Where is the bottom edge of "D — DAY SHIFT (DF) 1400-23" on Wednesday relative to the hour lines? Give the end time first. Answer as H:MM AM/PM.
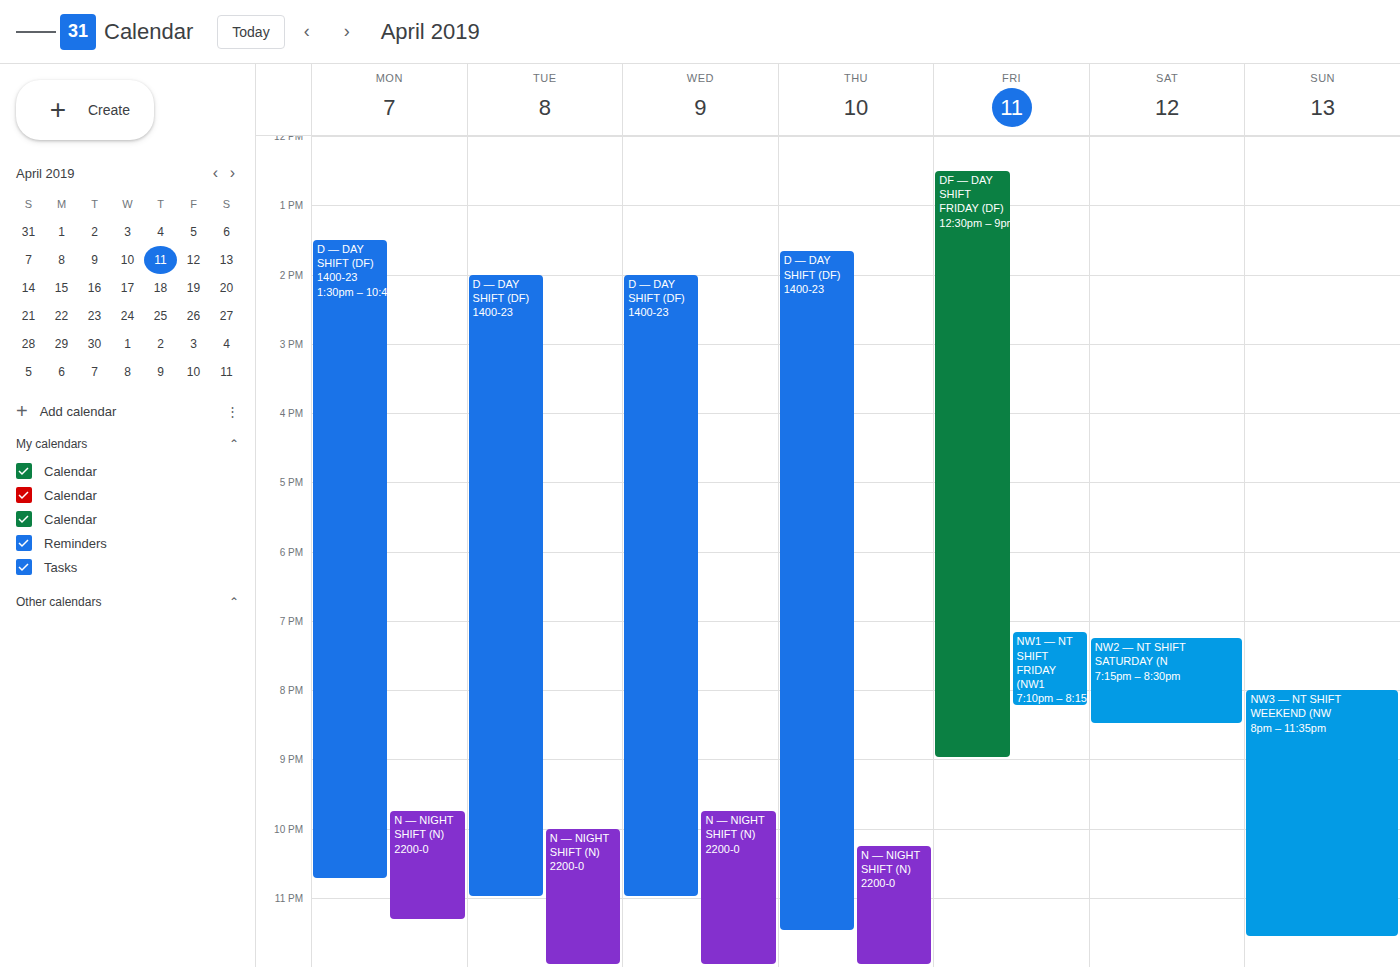
11:00 PM -- exactly on the 11 PM line.